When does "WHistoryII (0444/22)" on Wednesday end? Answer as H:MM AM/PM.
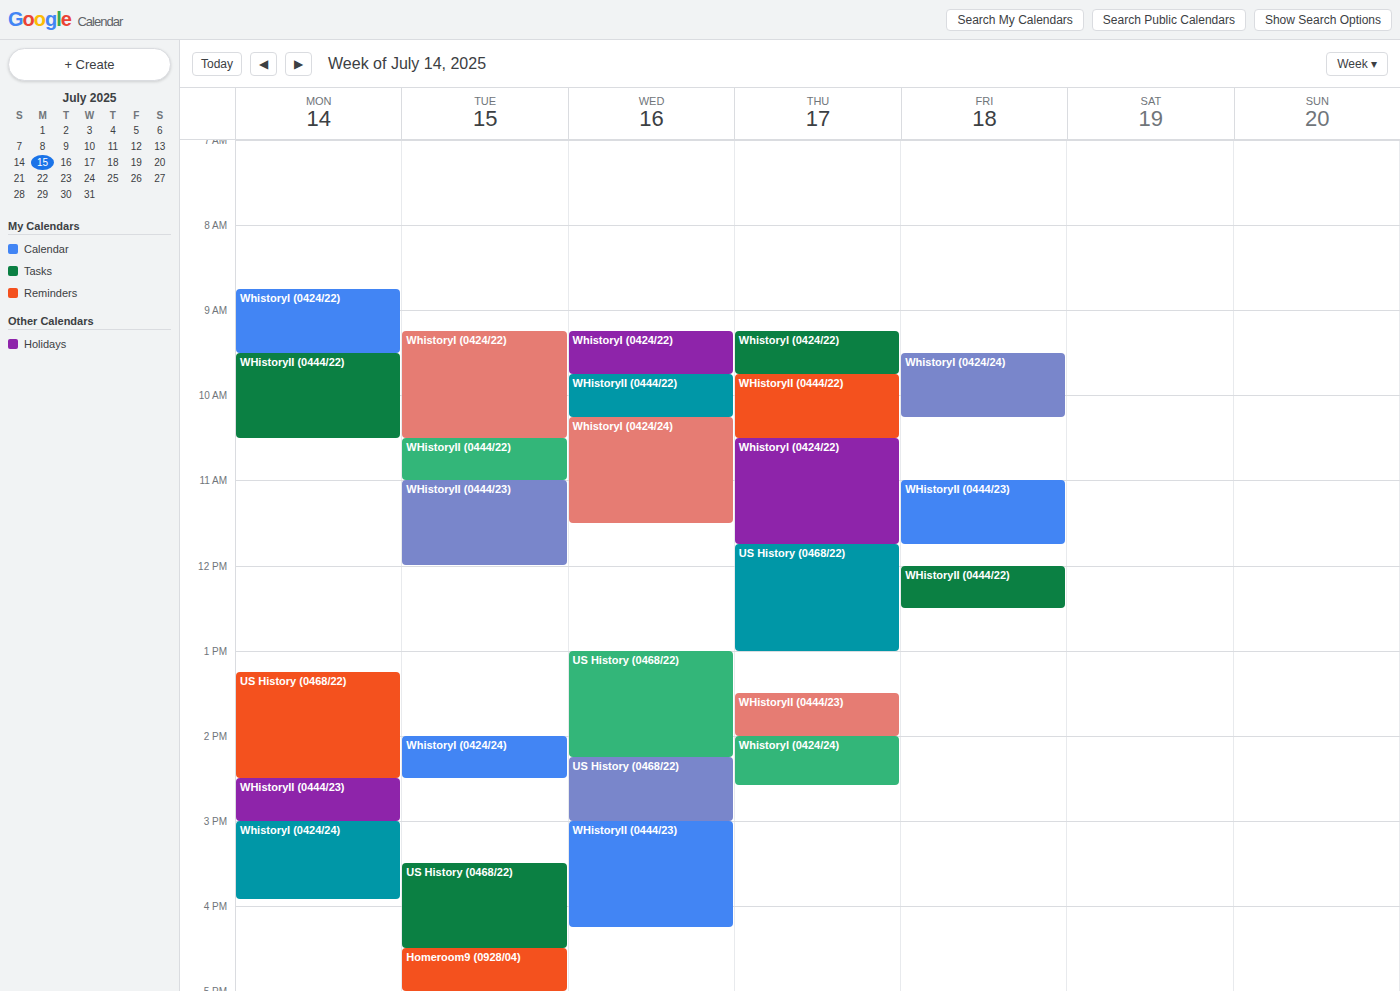
10:15 AM